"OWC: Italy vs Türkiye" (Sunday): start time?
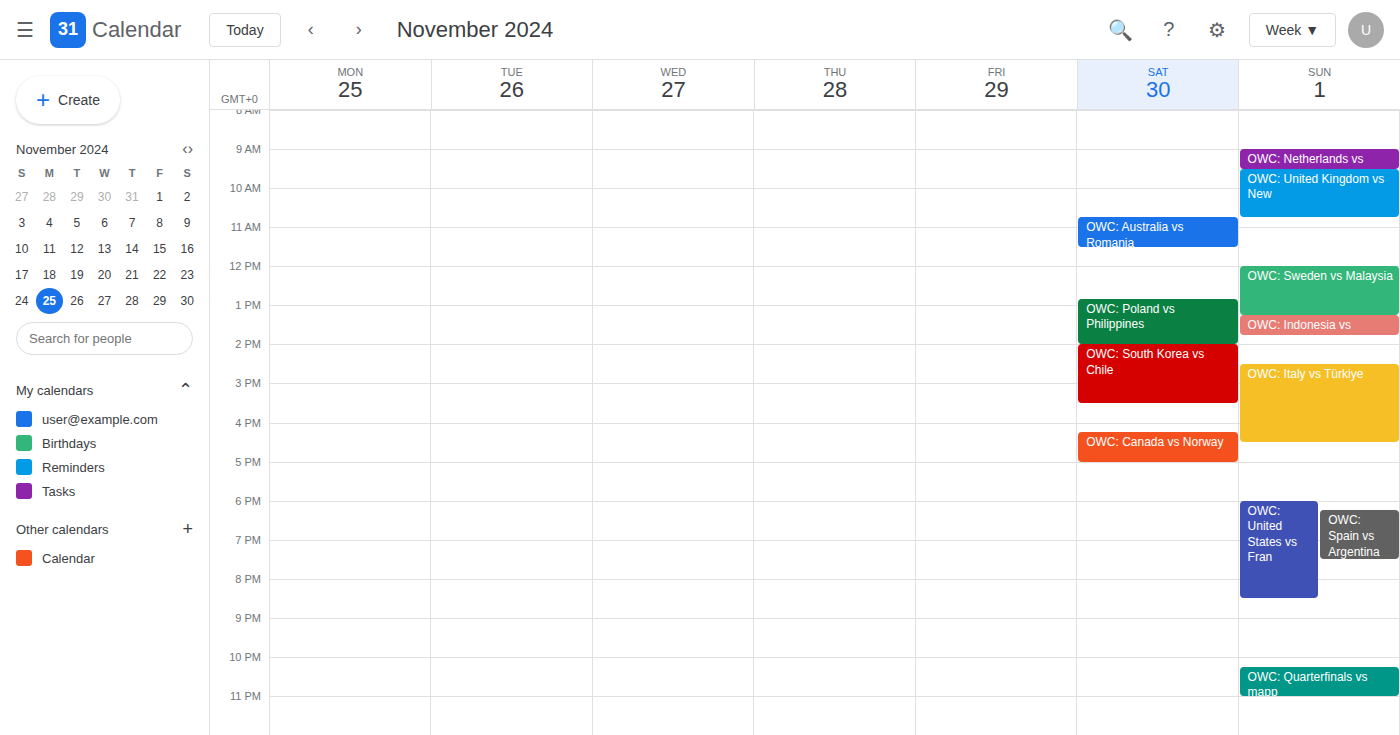
2:30 PM